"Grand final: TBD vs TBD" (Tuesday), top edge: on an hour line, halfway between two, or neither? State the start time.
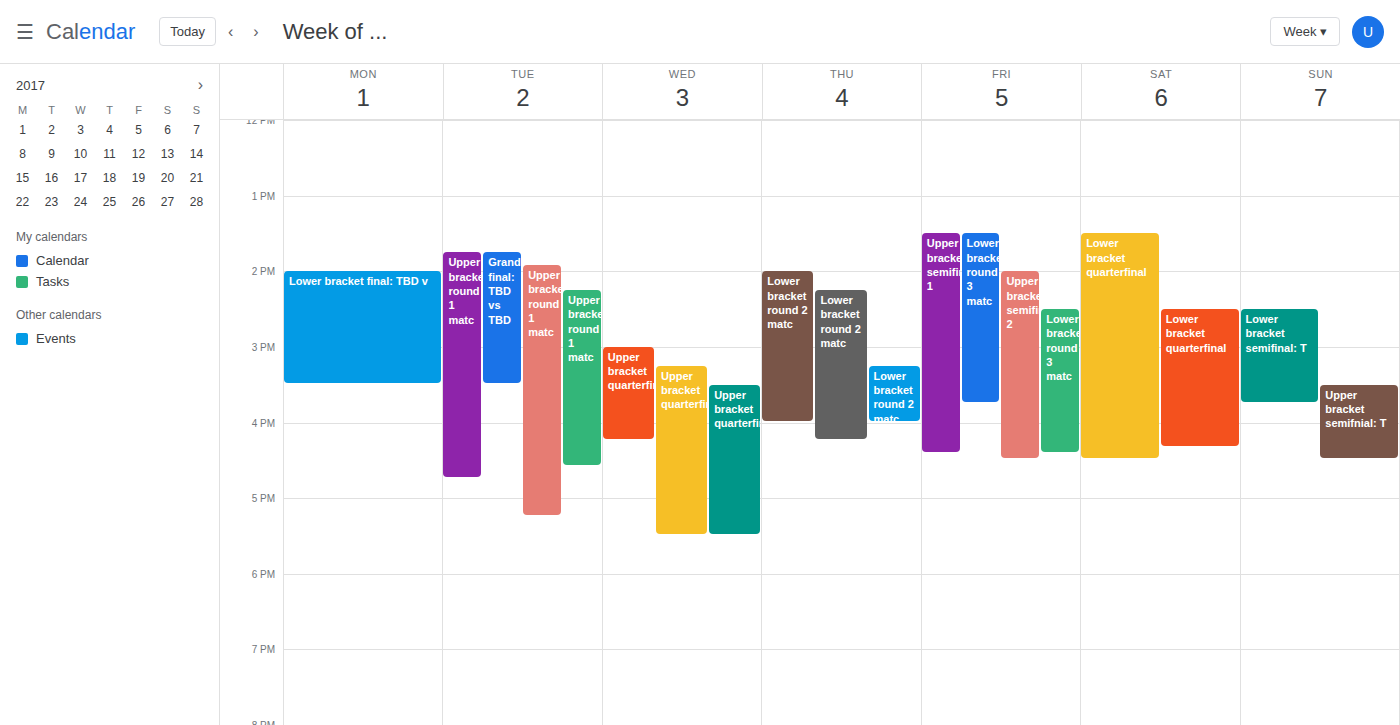
1:45 PM -- neither: three quarters of the way from the 1 PM line to the 2 PM line.